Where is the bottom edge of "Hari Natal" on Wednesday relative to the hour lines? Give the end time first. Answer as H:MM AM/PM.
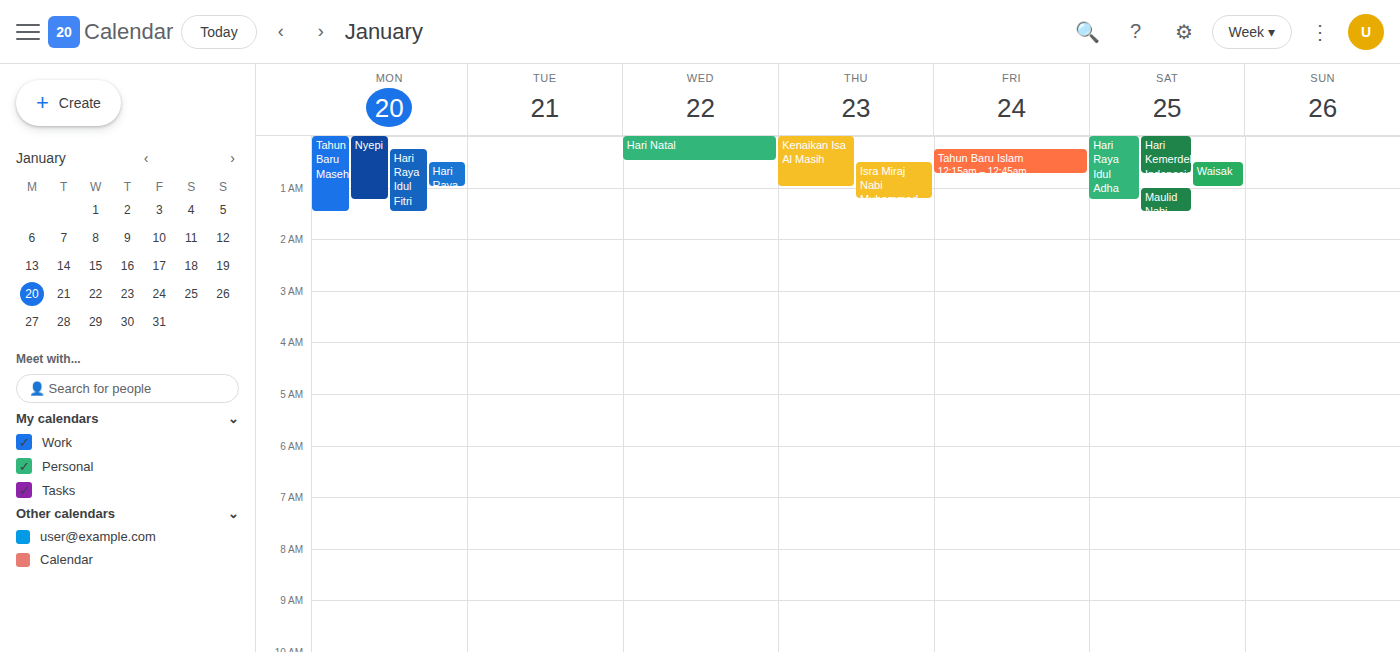
12:30 AM -- halfway between the 12 AM and 1 AM lines.